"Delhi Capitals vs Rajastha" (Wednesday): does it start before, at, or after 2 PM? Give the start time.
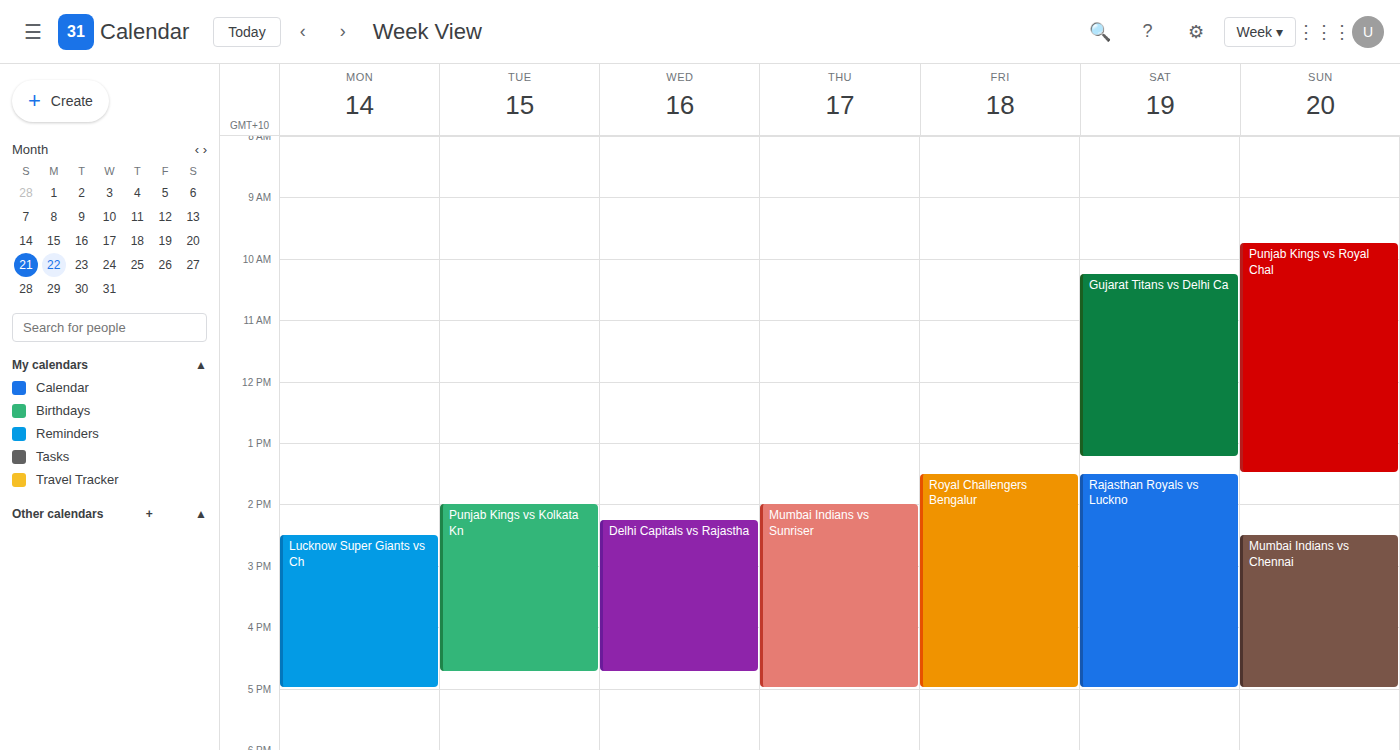
2:15 PM -- after 2 PM, 15 minutes below the 2 PM line.